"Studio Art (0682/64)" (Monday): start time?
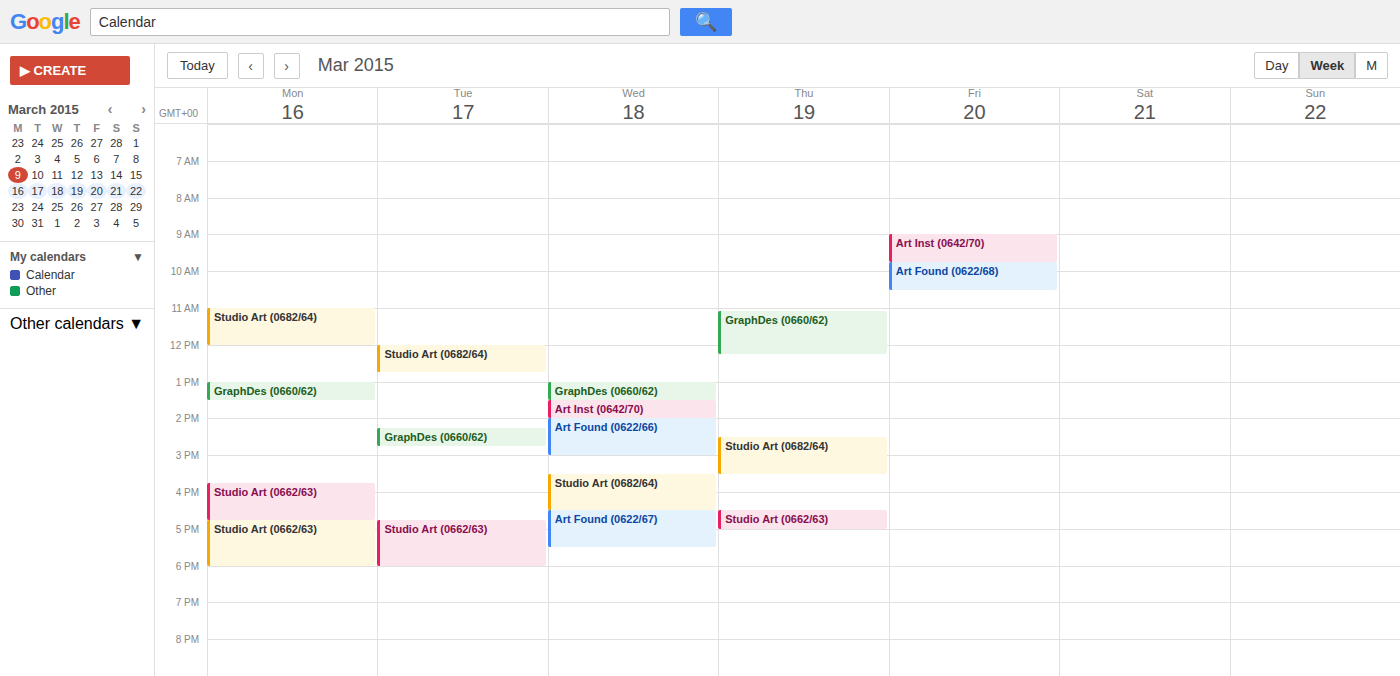
11:00